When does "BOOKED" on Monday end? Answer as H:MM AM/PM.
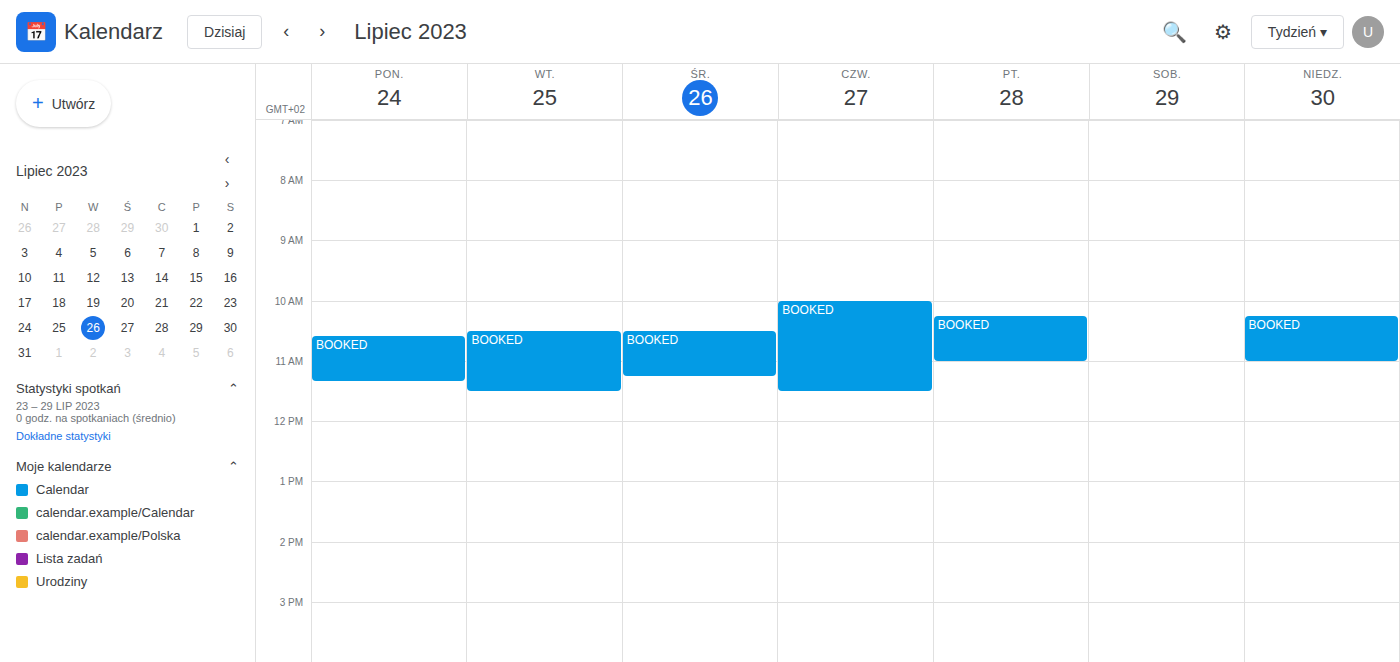
11:20 AM